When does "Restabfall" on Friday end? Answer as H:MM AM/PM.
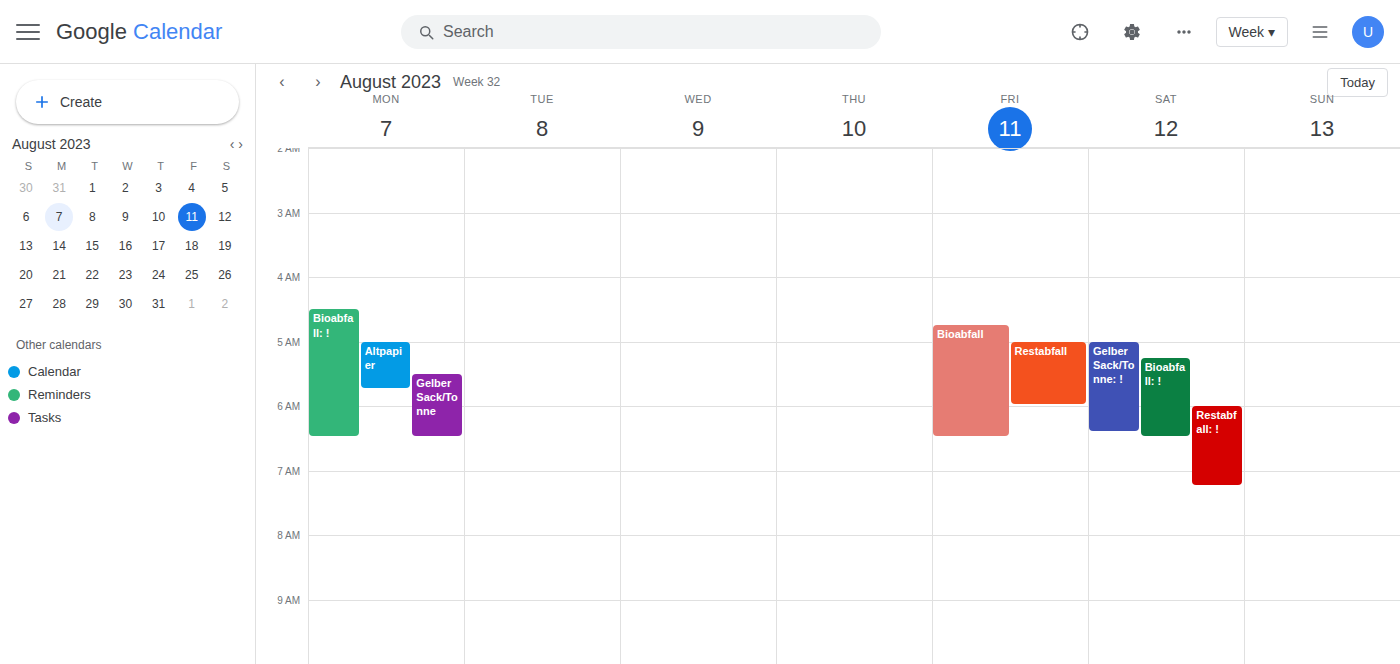
6:00 AM